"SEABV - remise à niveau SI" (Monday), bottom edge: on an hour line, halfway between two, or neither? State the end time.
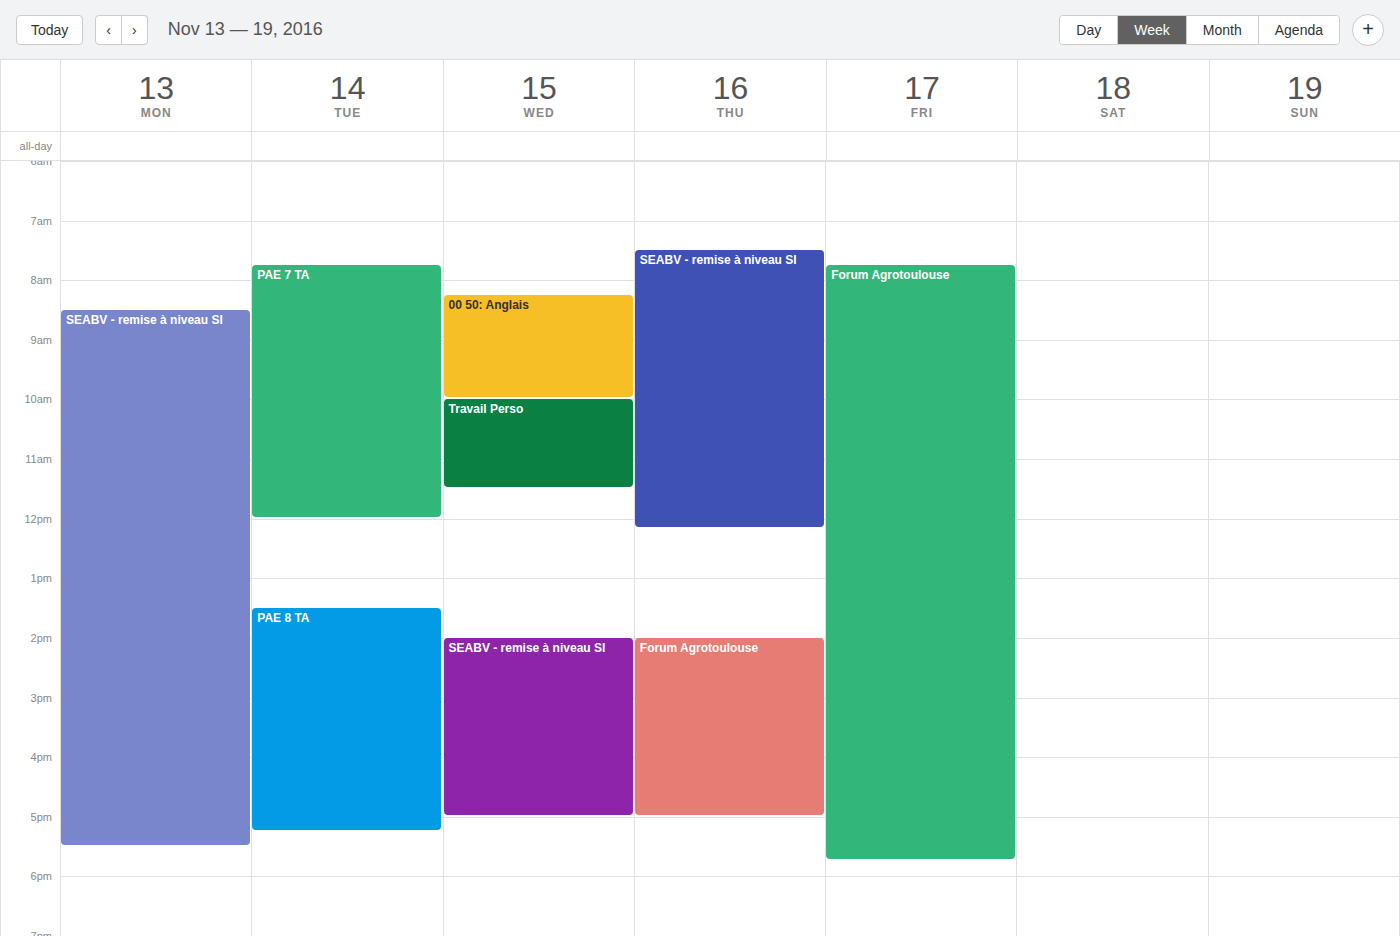
5:30 PM -- halfway between the 5 PM and 6 PM lines.